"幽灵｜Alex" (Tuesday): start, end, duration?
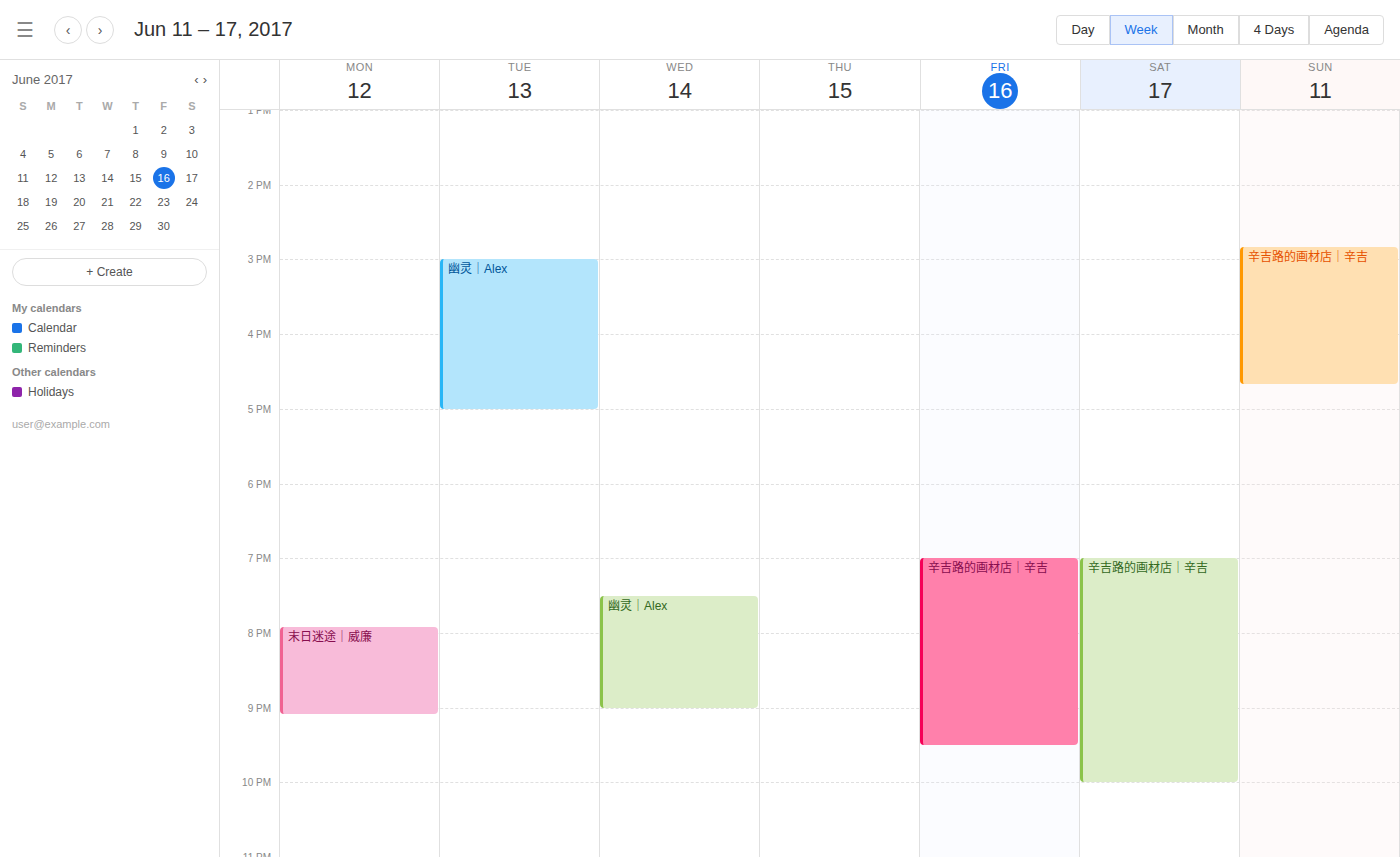
3:00 PM to 5:00 PM, 2 hours